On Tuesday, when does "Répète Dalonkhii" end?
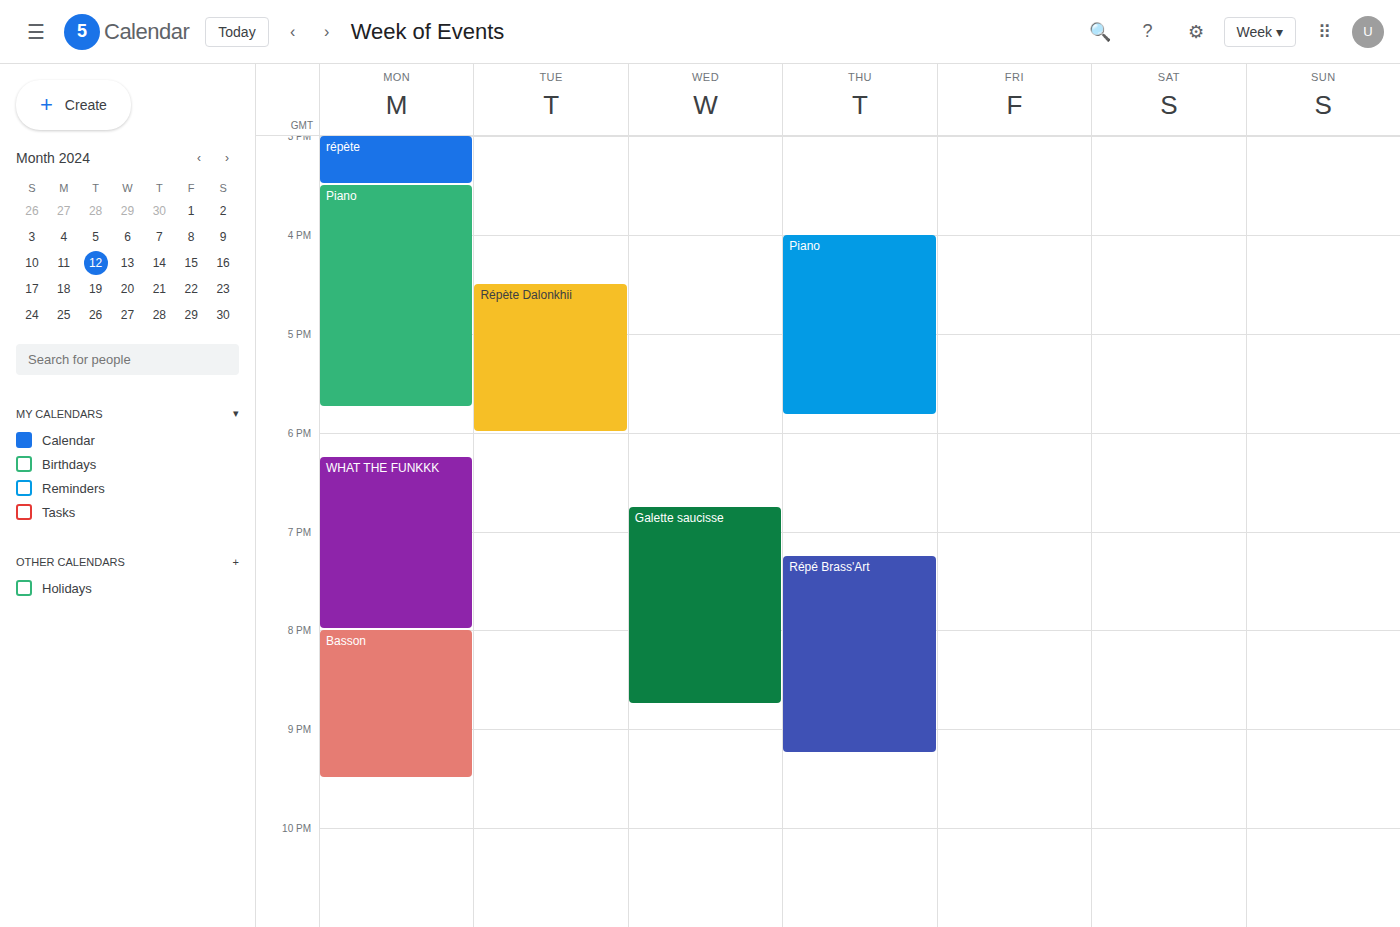
6:00 PM